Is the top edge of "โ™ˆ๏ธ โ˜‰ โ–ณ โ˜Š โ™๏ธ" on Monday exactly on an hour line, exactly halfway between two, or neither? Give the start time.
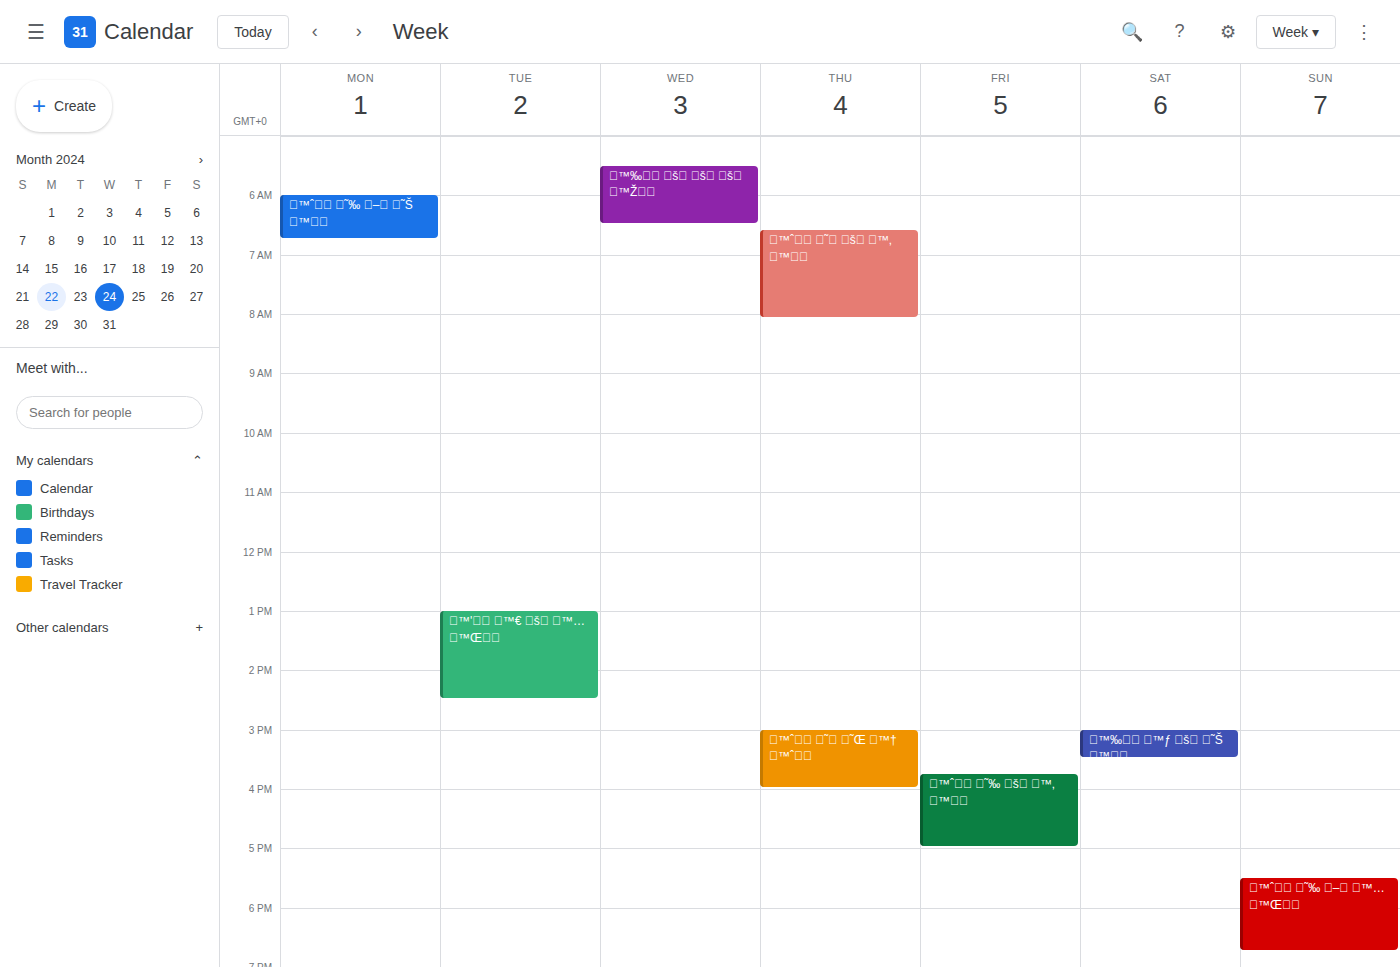
6:00 AM -- exactly on the 6 AM line.